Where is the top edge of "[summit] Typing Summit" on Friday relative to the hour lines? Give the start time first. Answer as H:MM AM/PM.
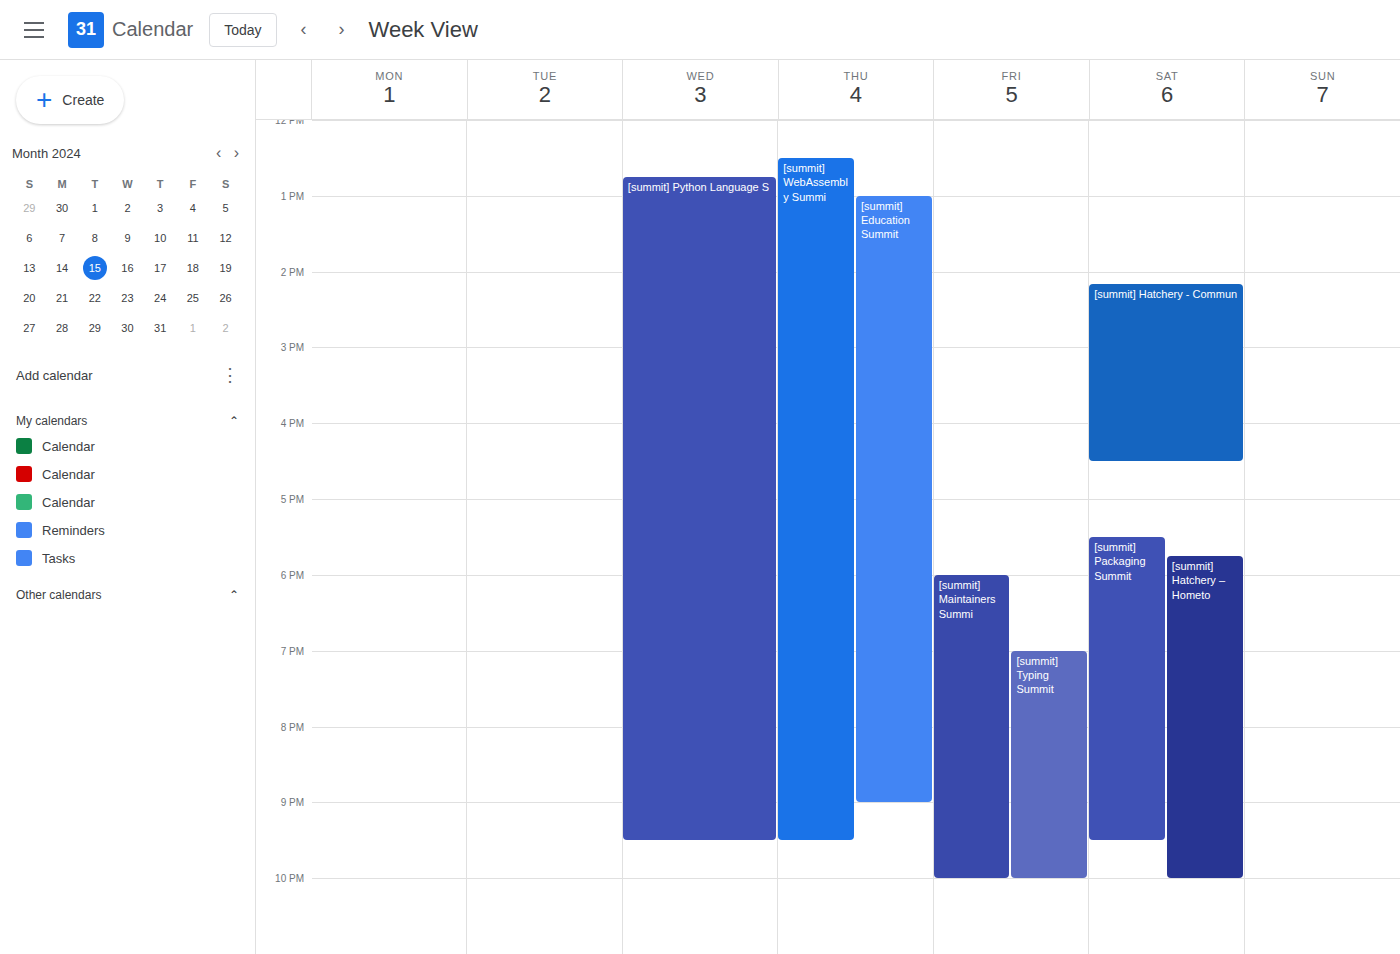
7:00 PM -- exactly on the 7 PM line.